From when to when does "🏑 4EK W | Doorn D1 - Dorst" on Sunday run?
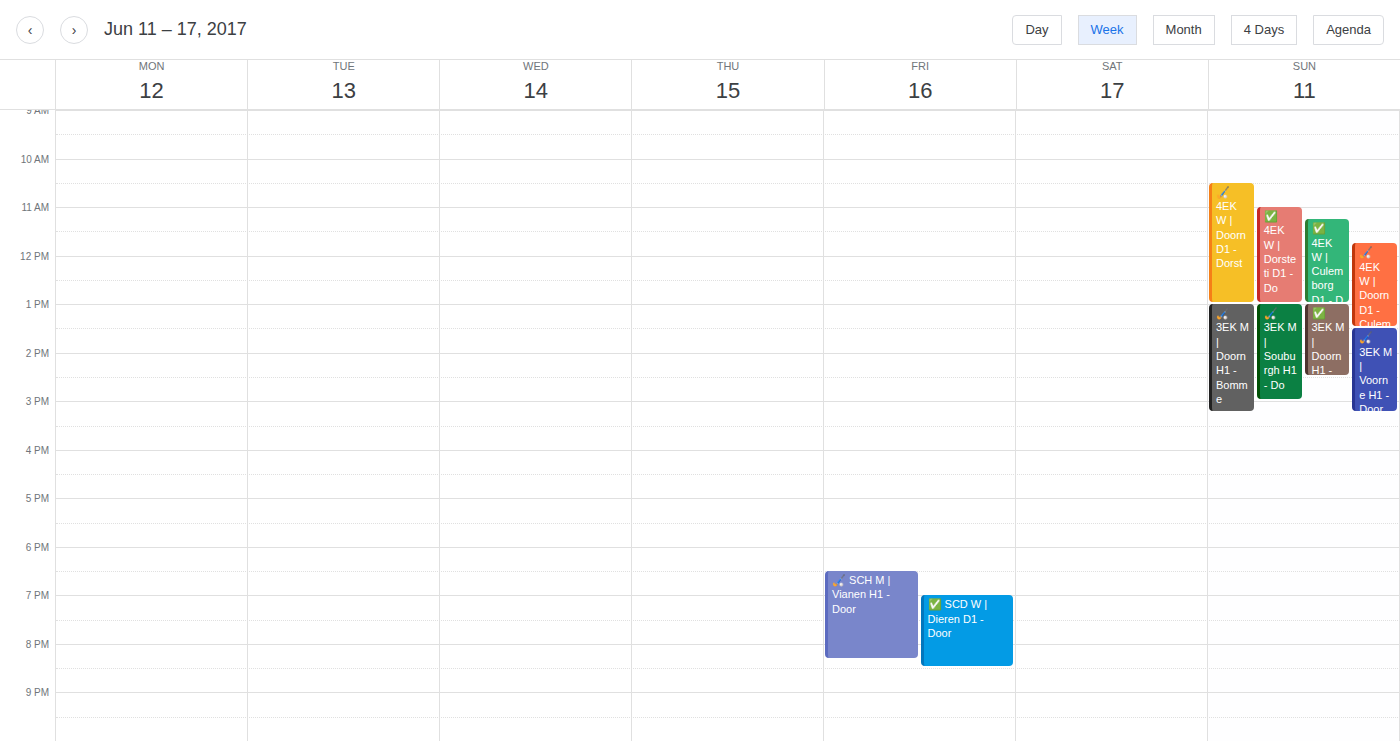
10:30 AM to 1:00 PM